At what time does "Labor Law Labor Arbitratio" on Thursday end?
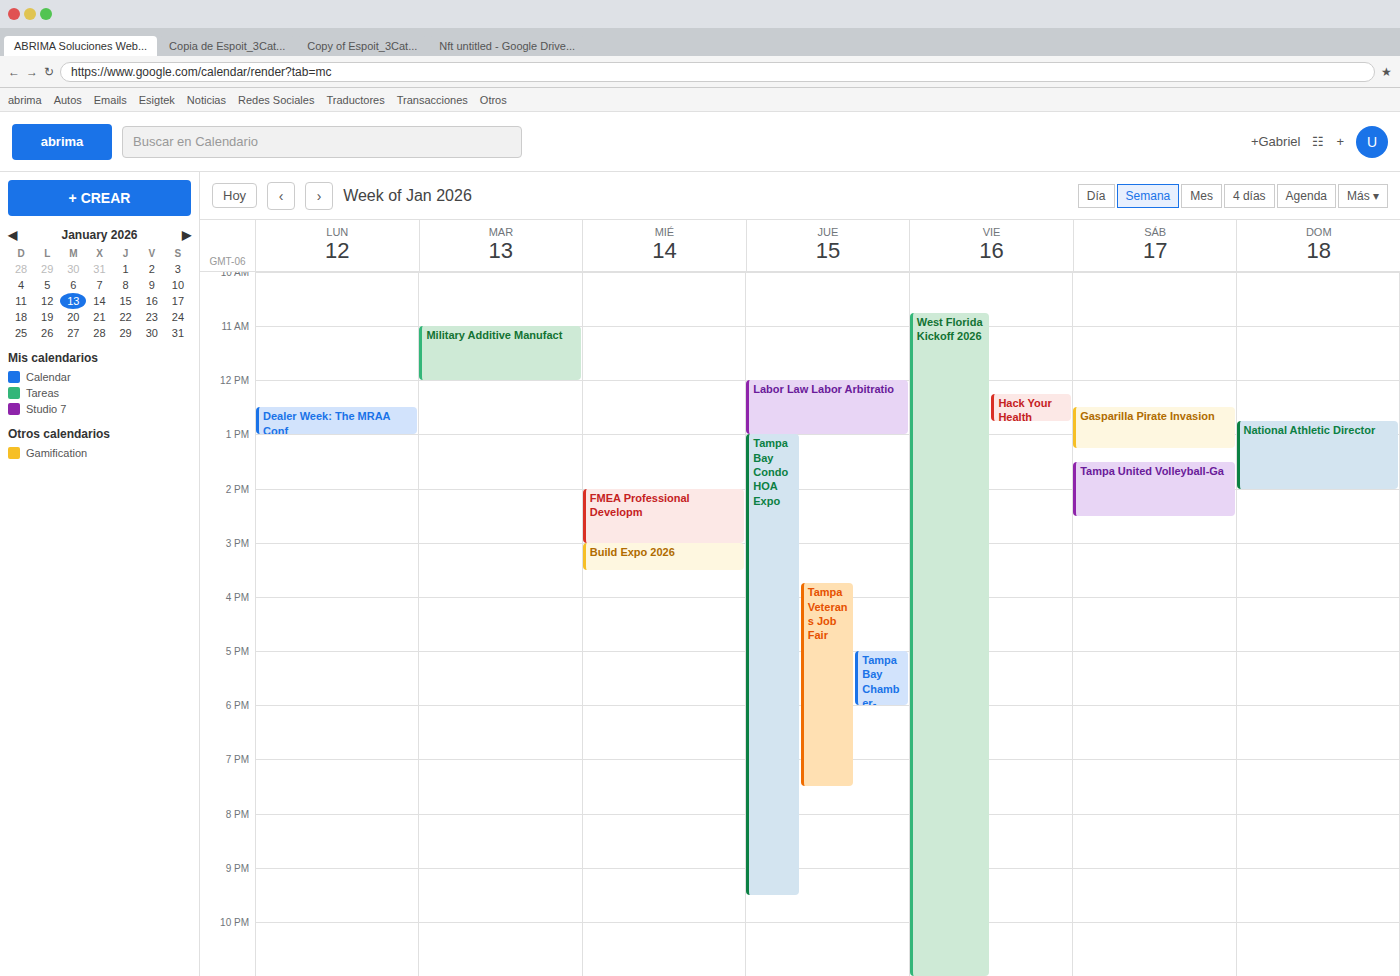
1:00 PM